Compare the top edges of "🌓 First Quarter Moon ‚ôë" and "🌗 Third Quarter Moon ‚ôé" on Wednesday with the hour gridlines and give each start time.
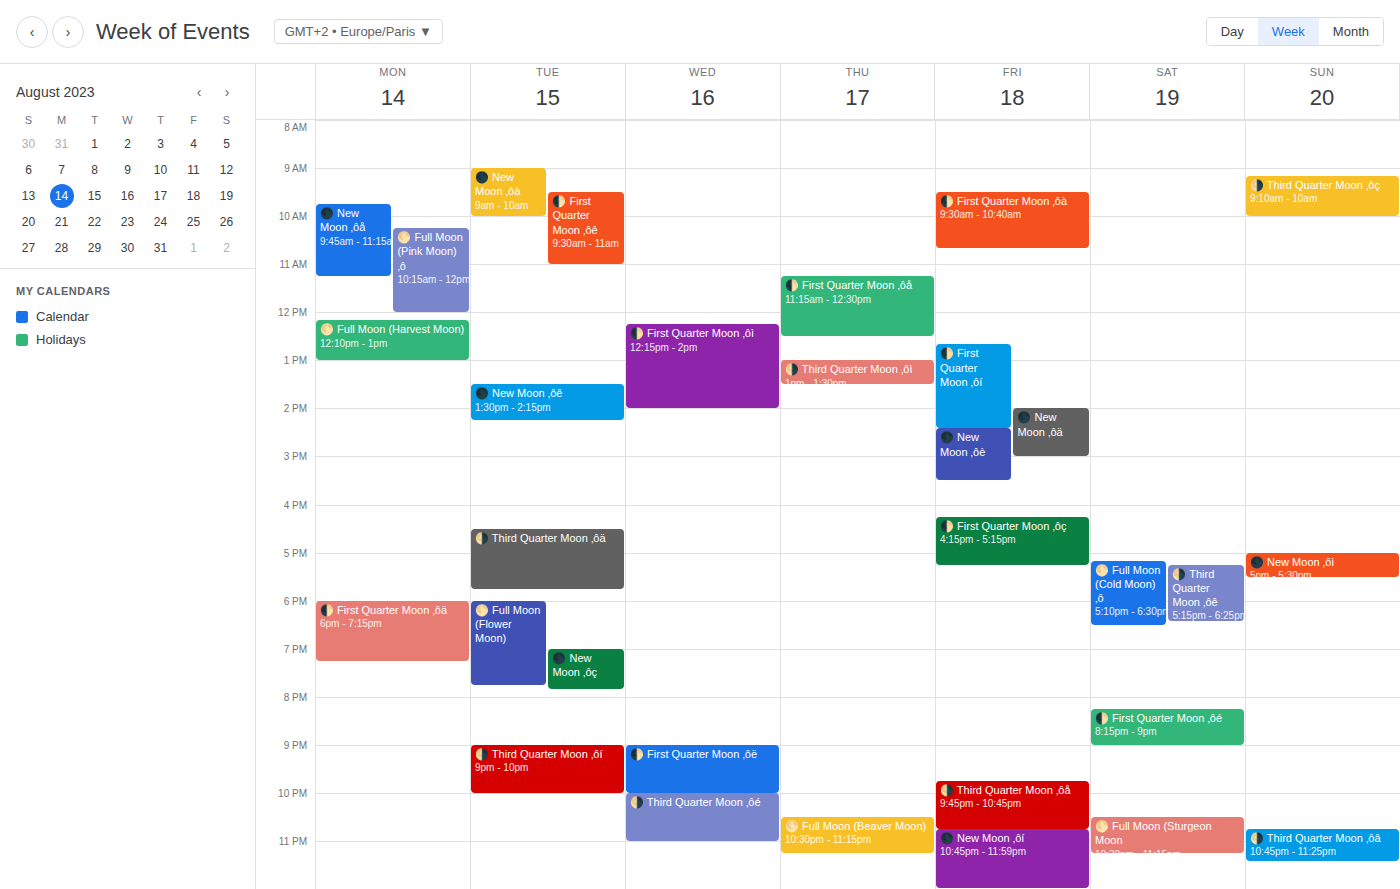
"🌓 First Quarter Moon ‚ôë": 21:00, exactly on the 21:00 line. "🌗 Third Quarter Moon ‚ôé": 22:00, exactly on the 22:00 line.